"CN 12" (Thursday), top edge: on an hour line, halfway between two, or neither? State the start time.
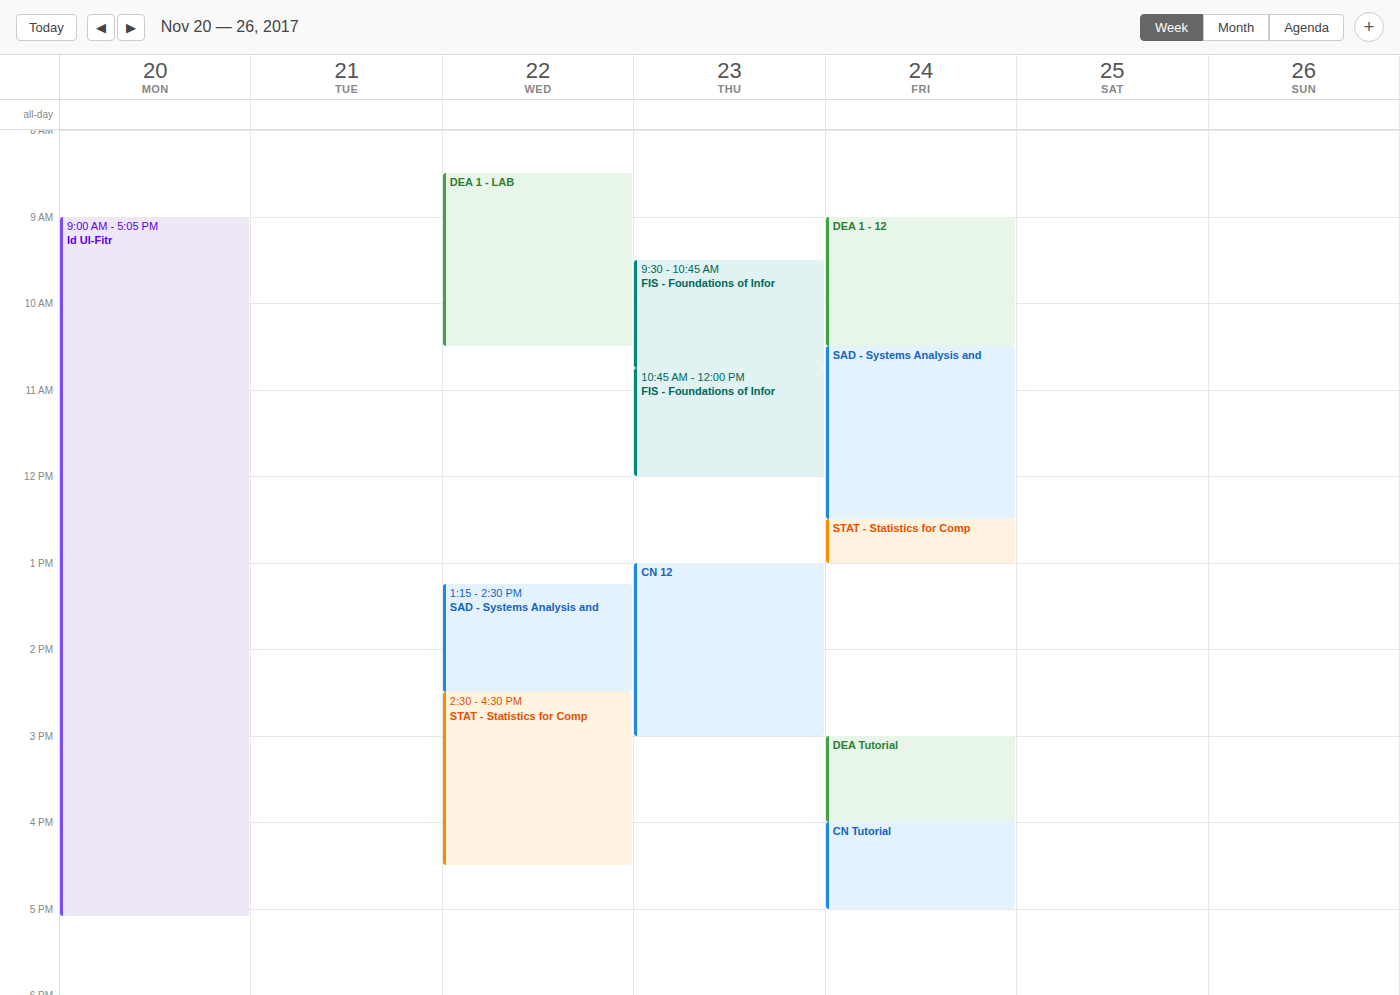
1:00 PM -- exactly on the 1 PM line.